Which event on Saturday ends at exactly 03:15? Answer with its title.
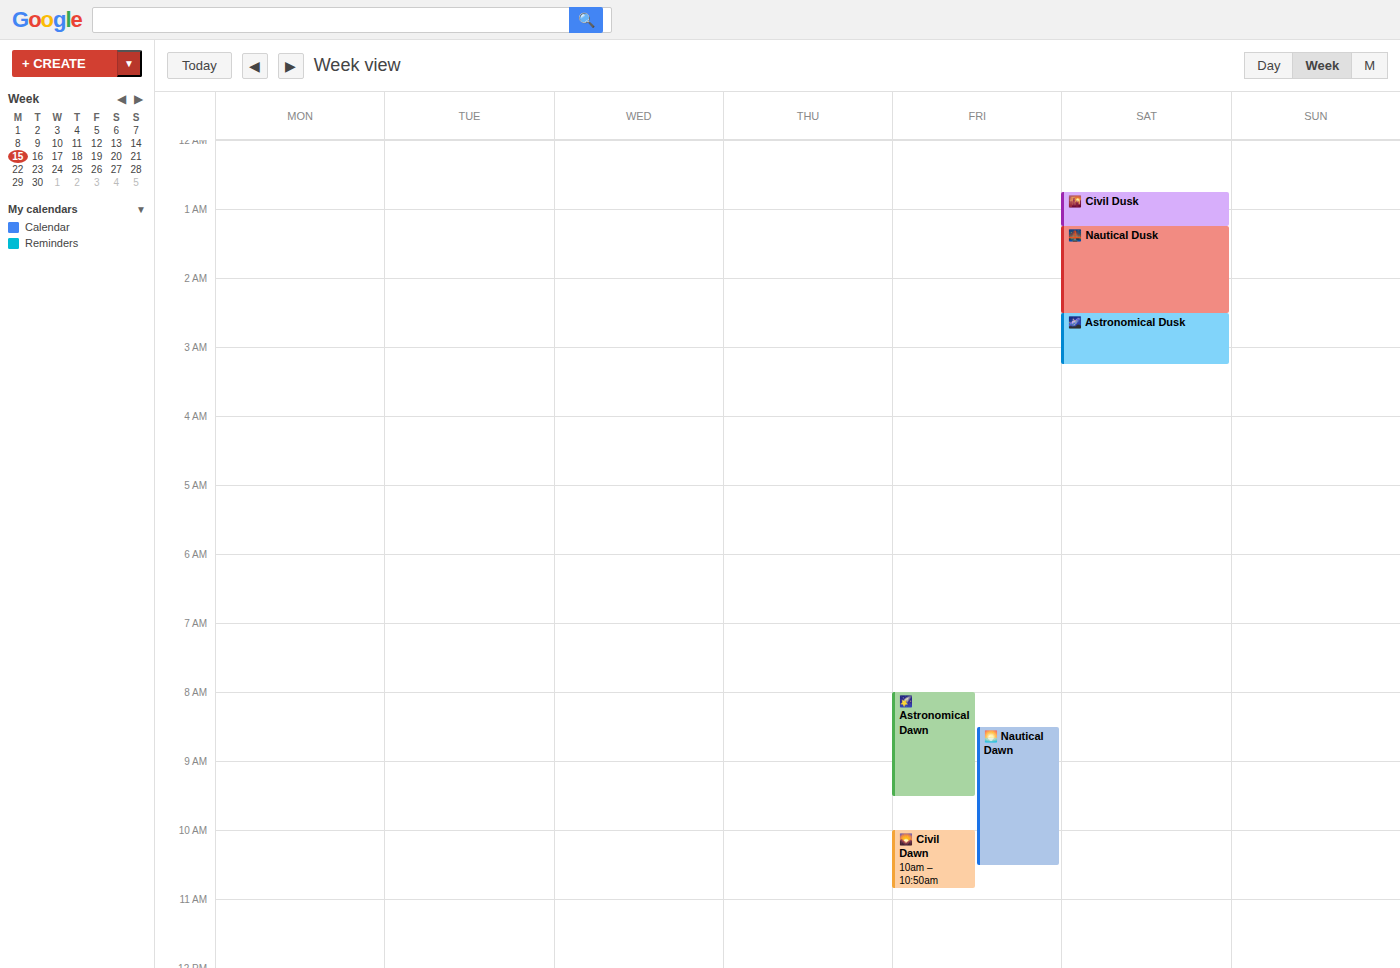
"🌌 Astronomical Dusk"